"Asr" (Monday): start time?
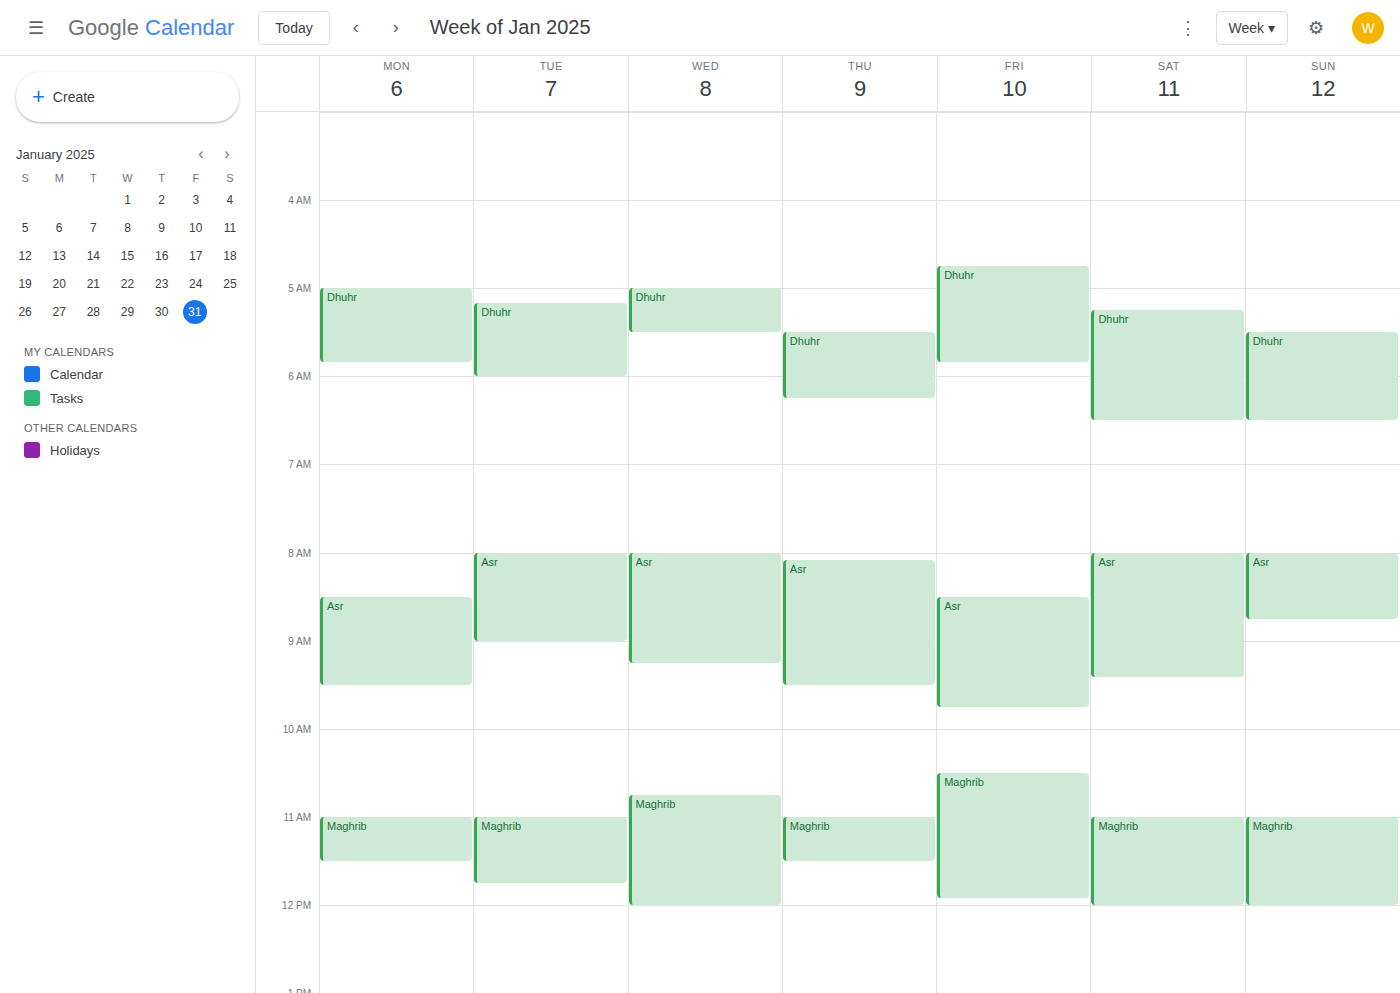
8:30 AM